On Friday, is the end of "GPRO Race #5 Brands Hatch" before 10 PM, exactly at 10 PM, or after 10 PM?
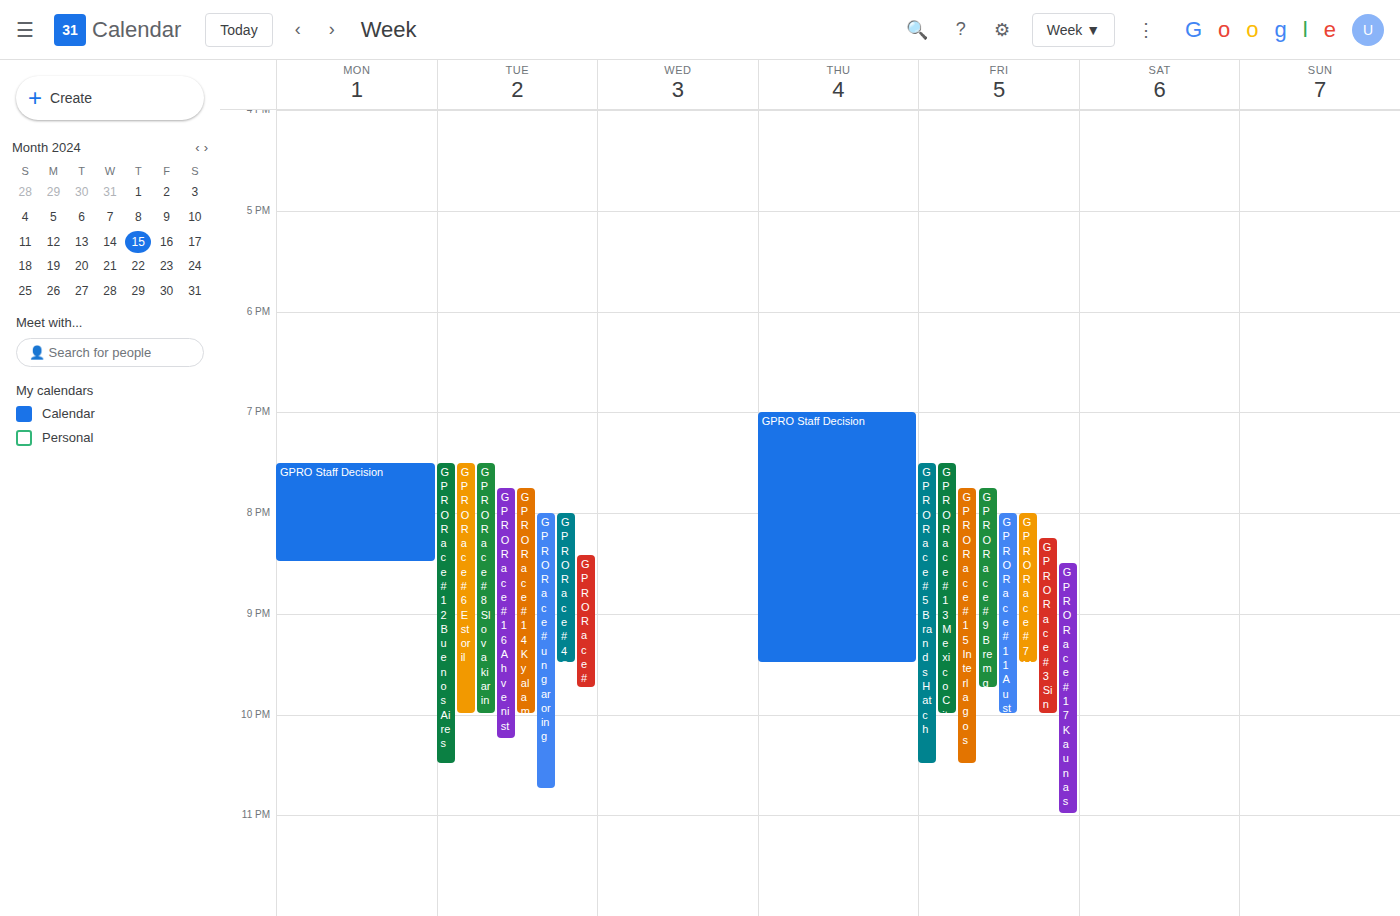
10:30 PM -- after 10 PM, 30 minutes below the 10 PM line.